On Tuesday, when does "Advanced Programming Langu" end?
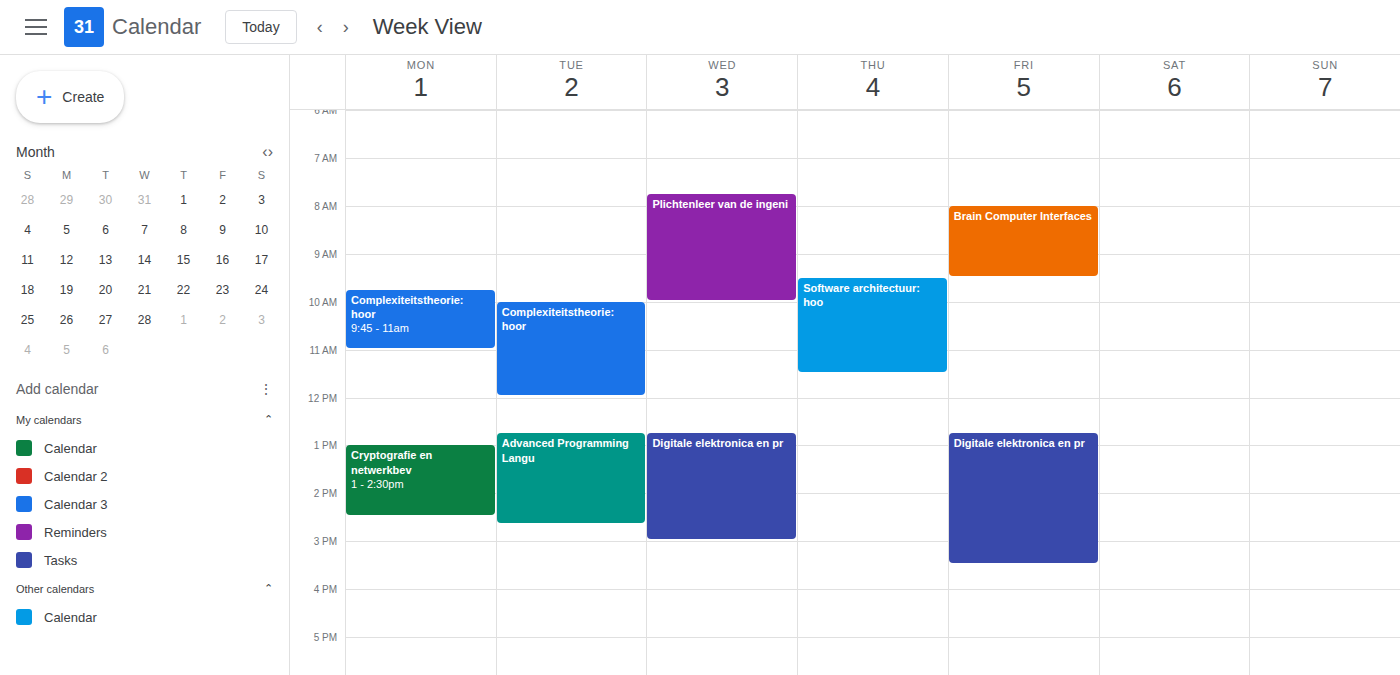
14:40